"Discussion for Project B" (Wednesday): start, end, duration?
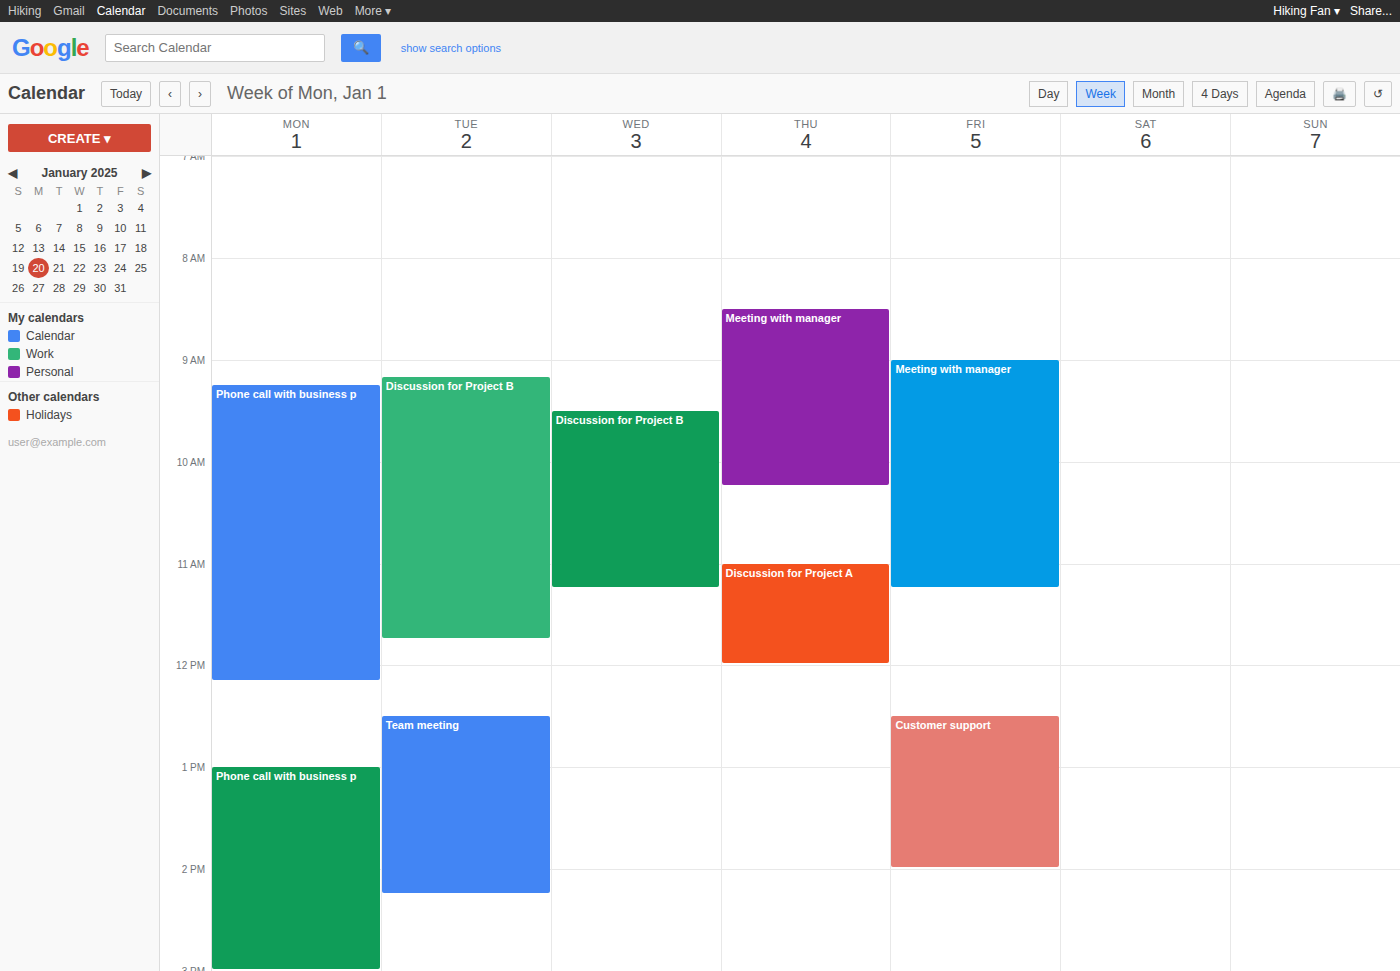
9:30 AM to 11:15 AM, 1 hour 45 minutes